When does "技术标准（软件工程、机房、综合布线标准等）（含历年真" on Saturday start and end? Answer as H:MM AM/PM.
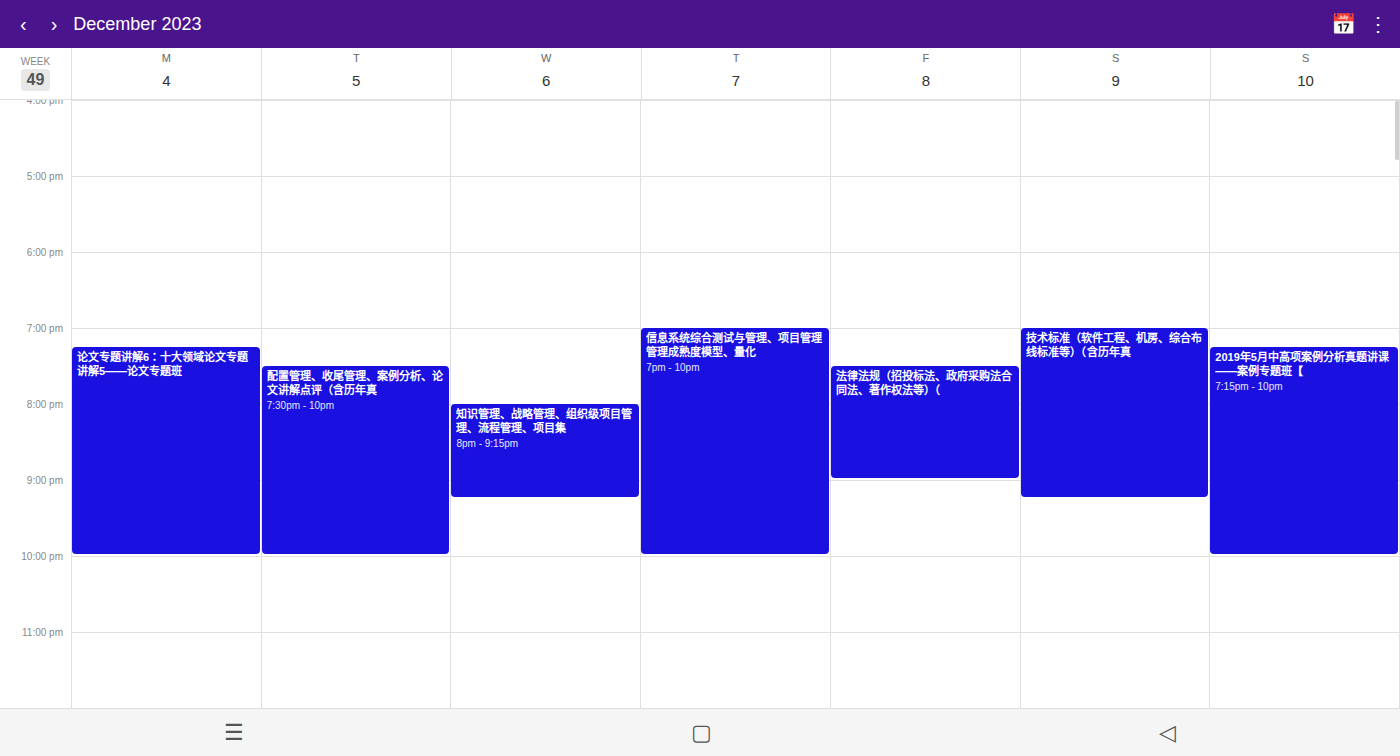
7:00 PM to 9:15 PM